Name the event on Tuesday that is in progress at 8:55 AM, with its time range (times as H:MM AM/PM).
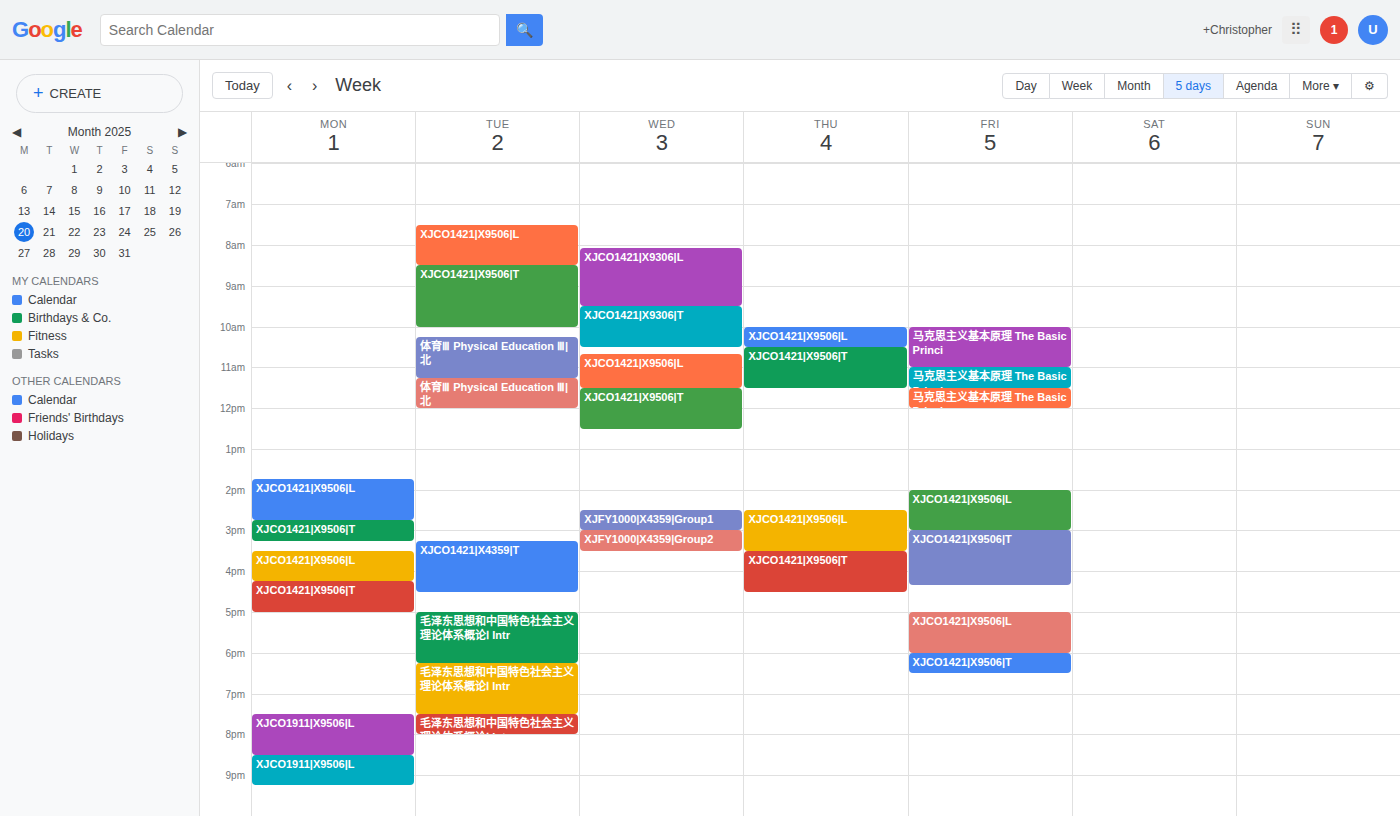
"XJCO1421|X9506|T", 8:30 AM to 10:00 AM